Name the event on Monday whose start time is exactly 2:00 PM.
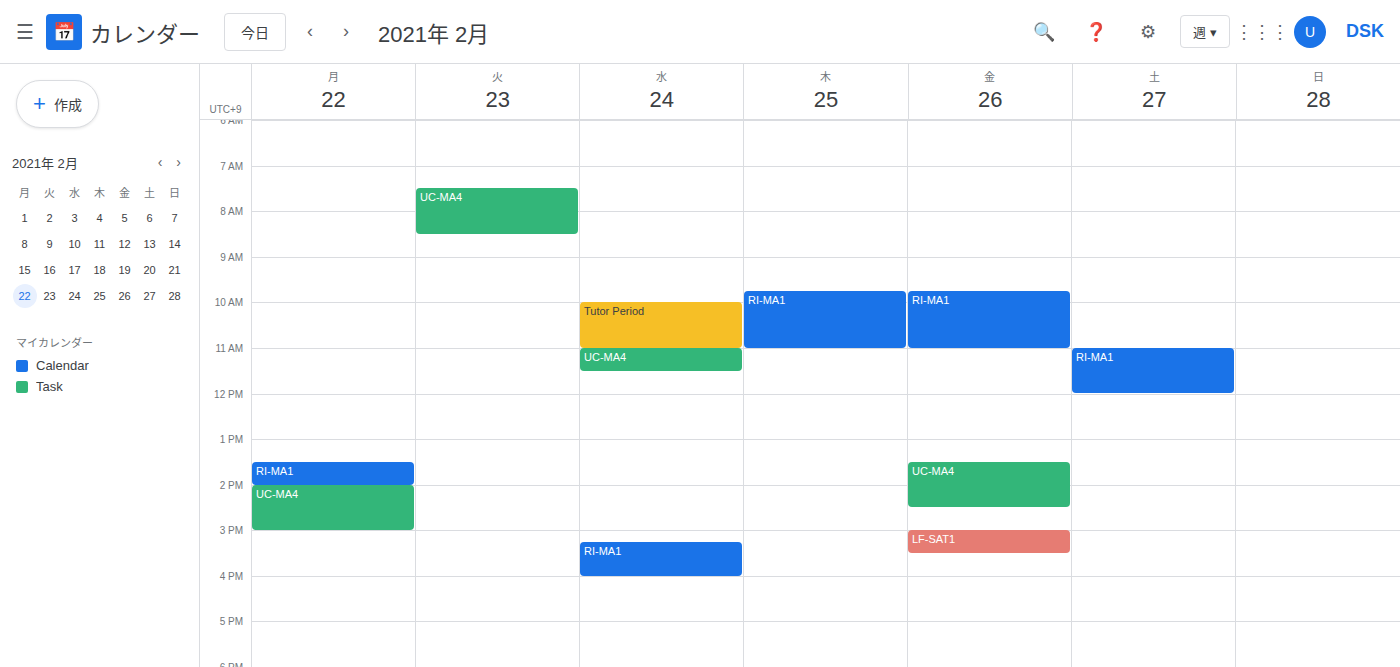
"UC-MA4"